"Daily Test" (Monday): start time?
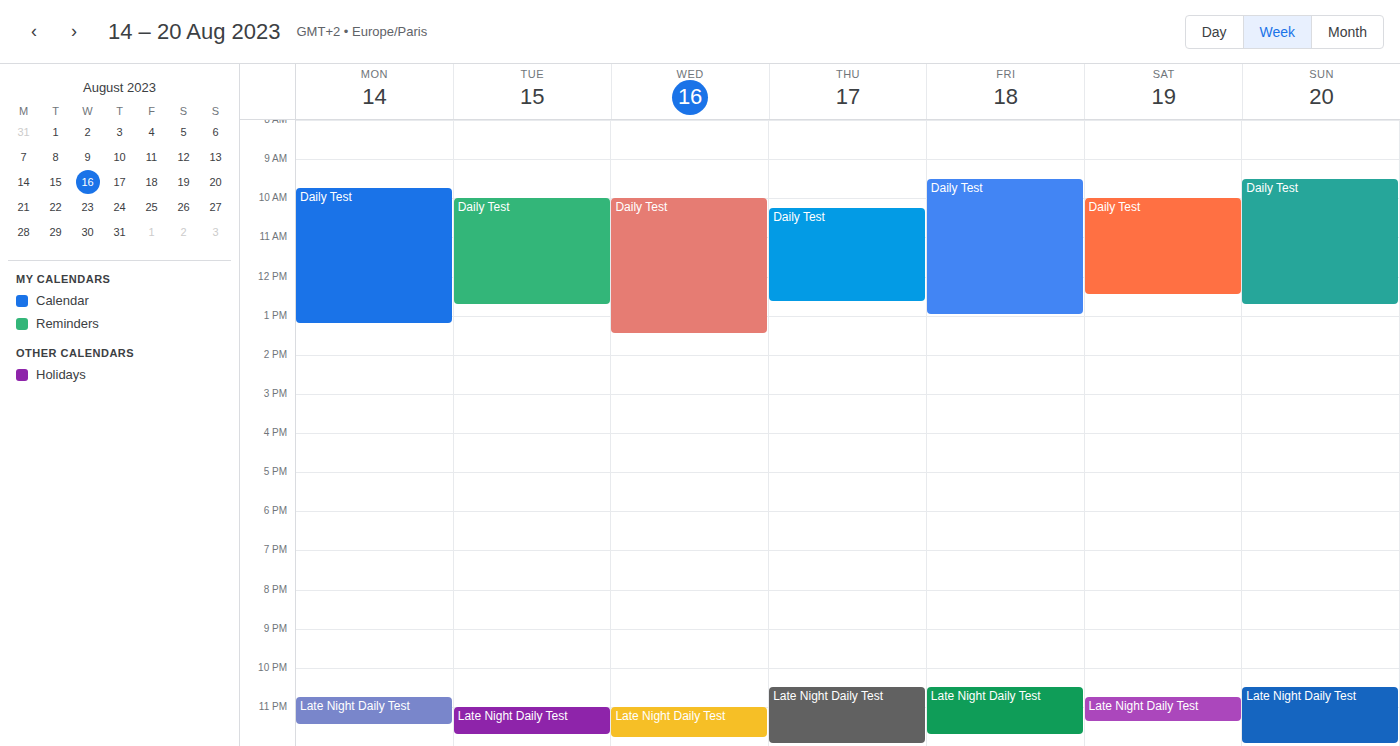
9:45 AM